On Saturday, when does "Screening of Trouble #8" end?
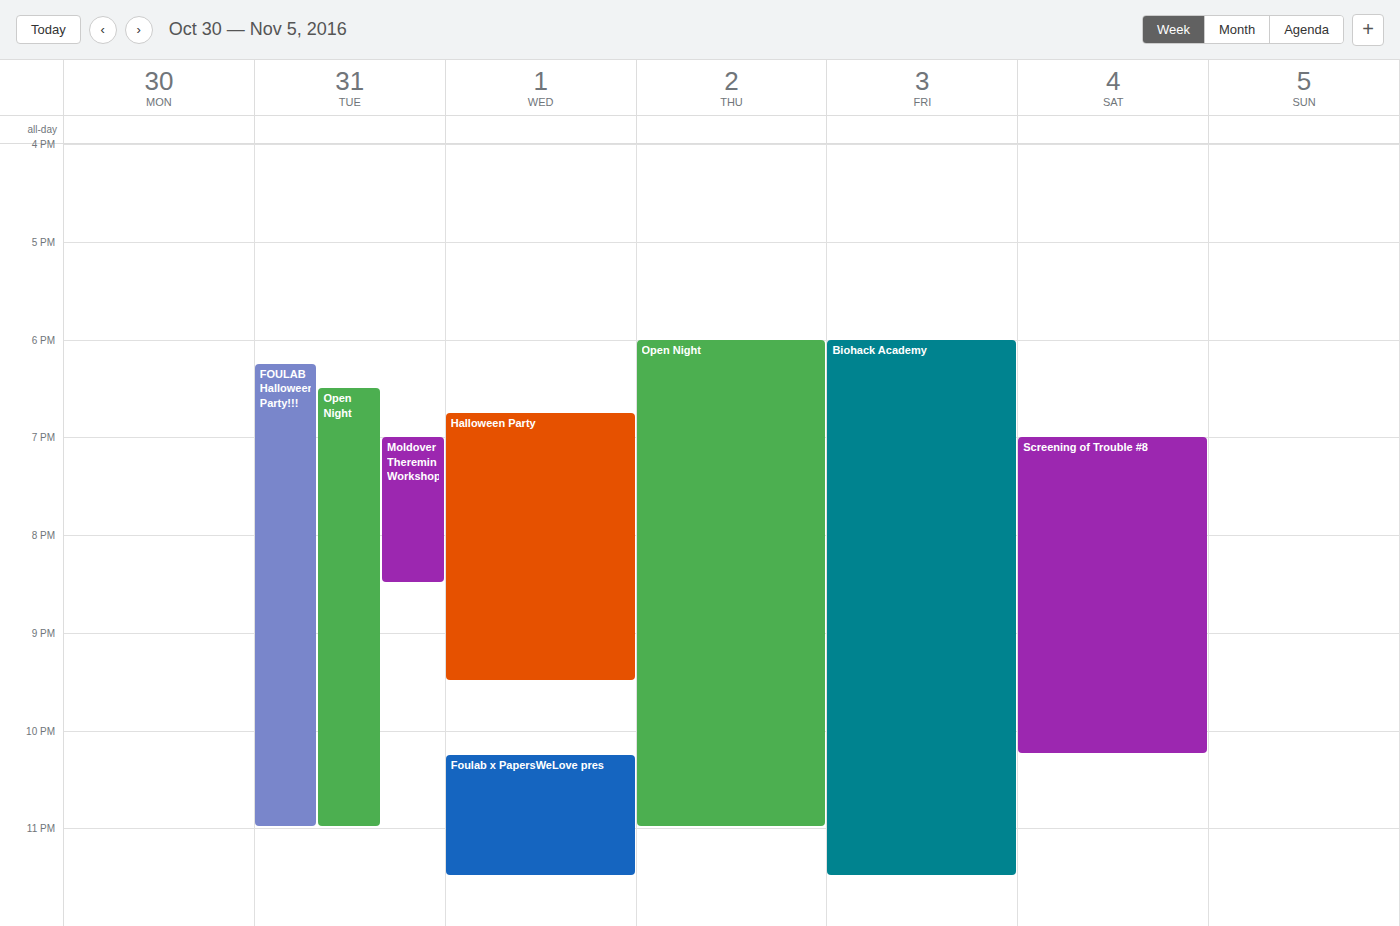
10:15 PM